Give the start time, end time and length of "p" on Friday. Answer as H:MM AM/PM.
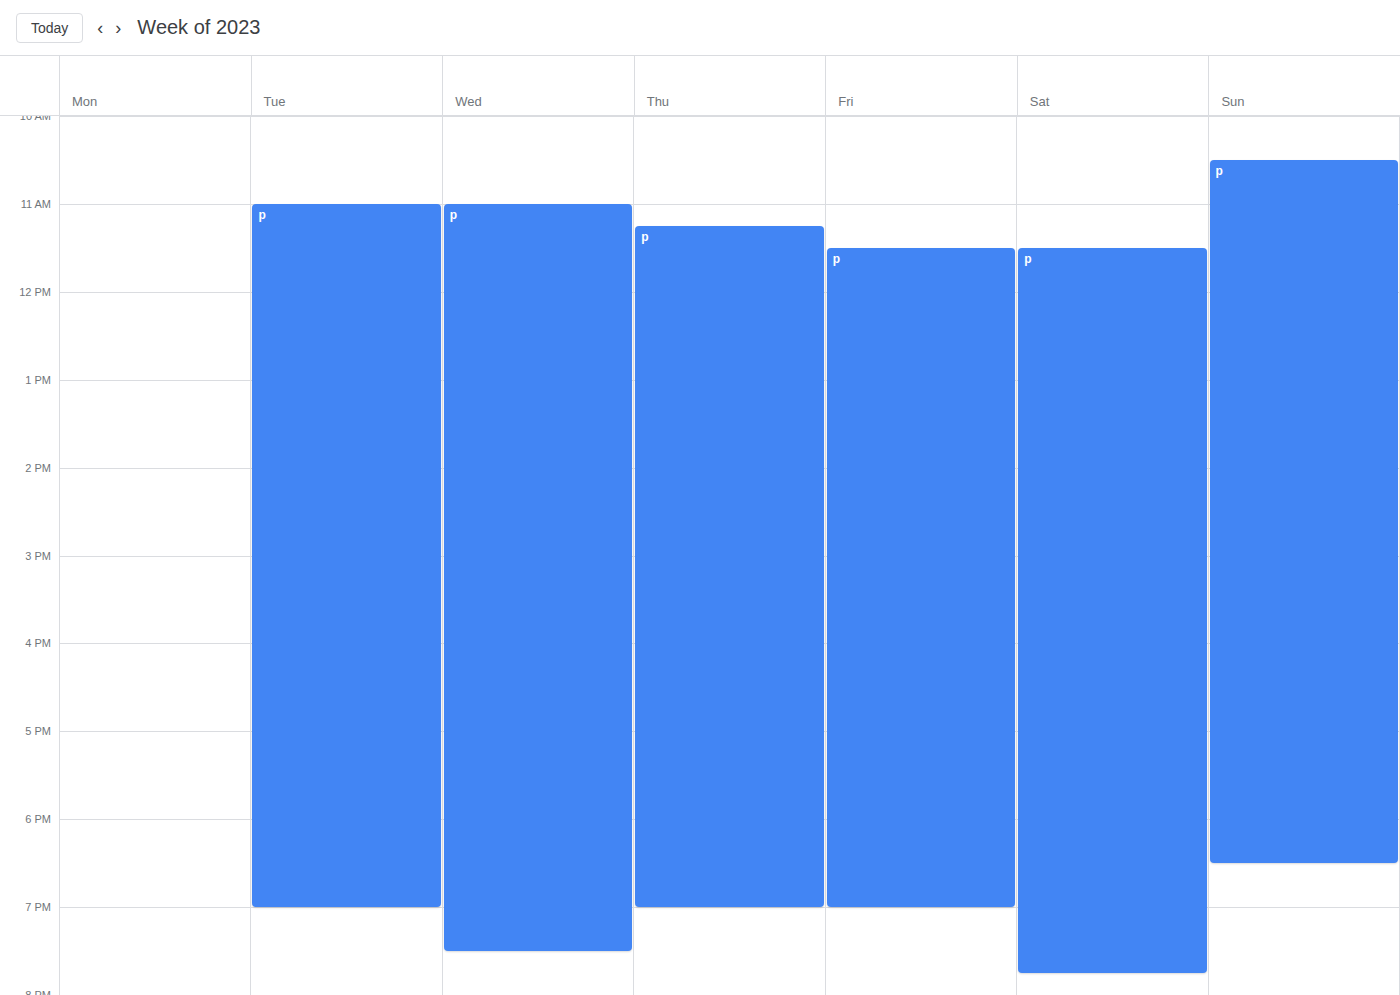
11:30 AM to 7:00 PM, 7 hours 30 minutes